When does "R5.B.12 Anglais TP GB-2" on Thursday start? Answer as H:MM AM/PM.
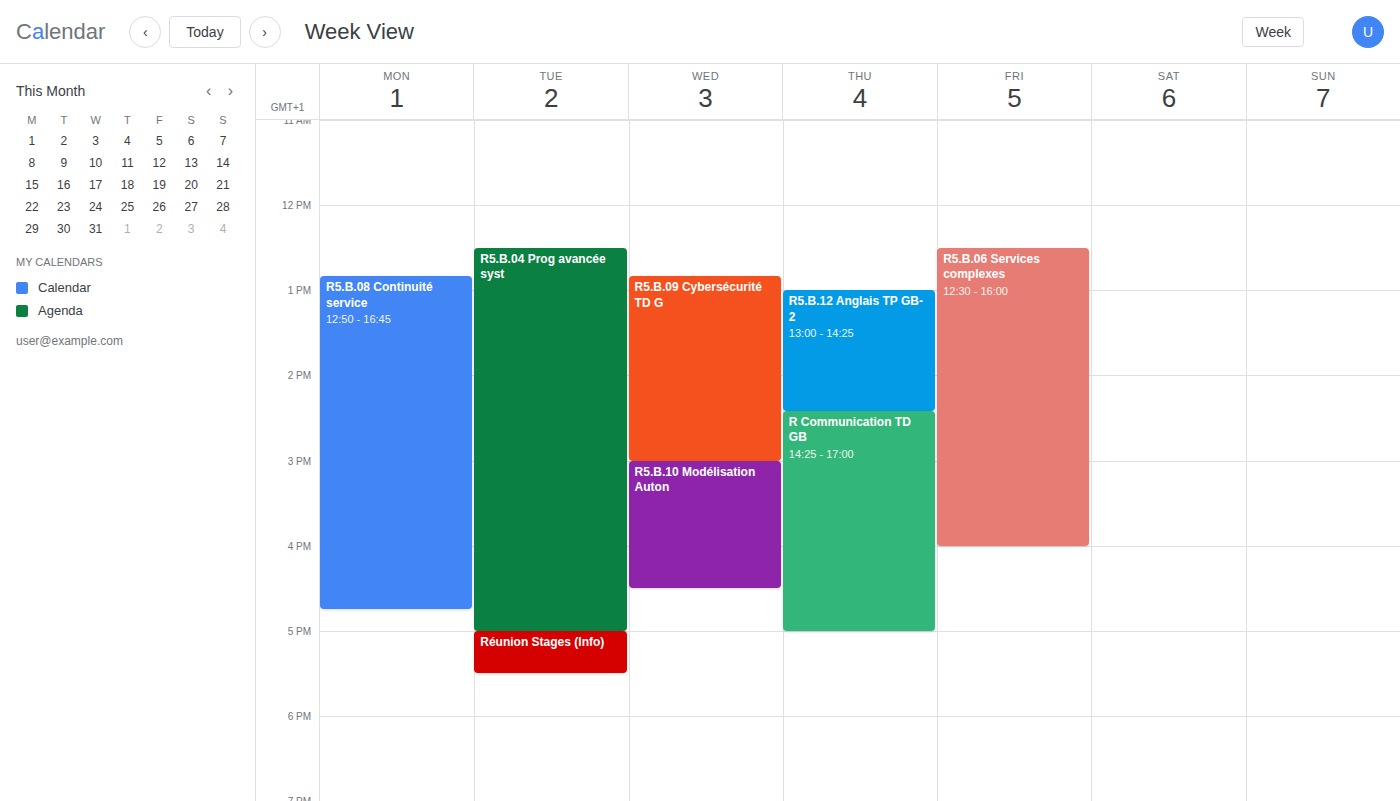
1:00 PM